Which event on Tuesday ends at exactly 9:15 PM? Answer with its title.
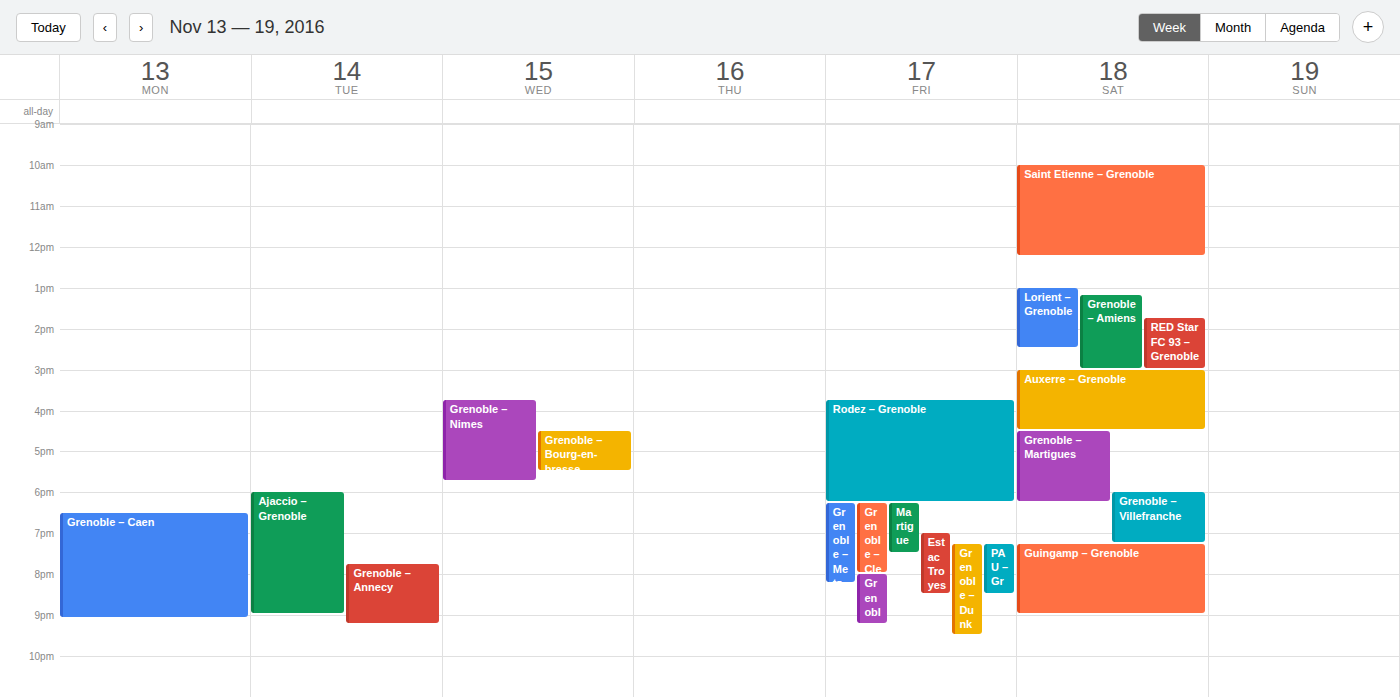
"Grenoble – Annecy"